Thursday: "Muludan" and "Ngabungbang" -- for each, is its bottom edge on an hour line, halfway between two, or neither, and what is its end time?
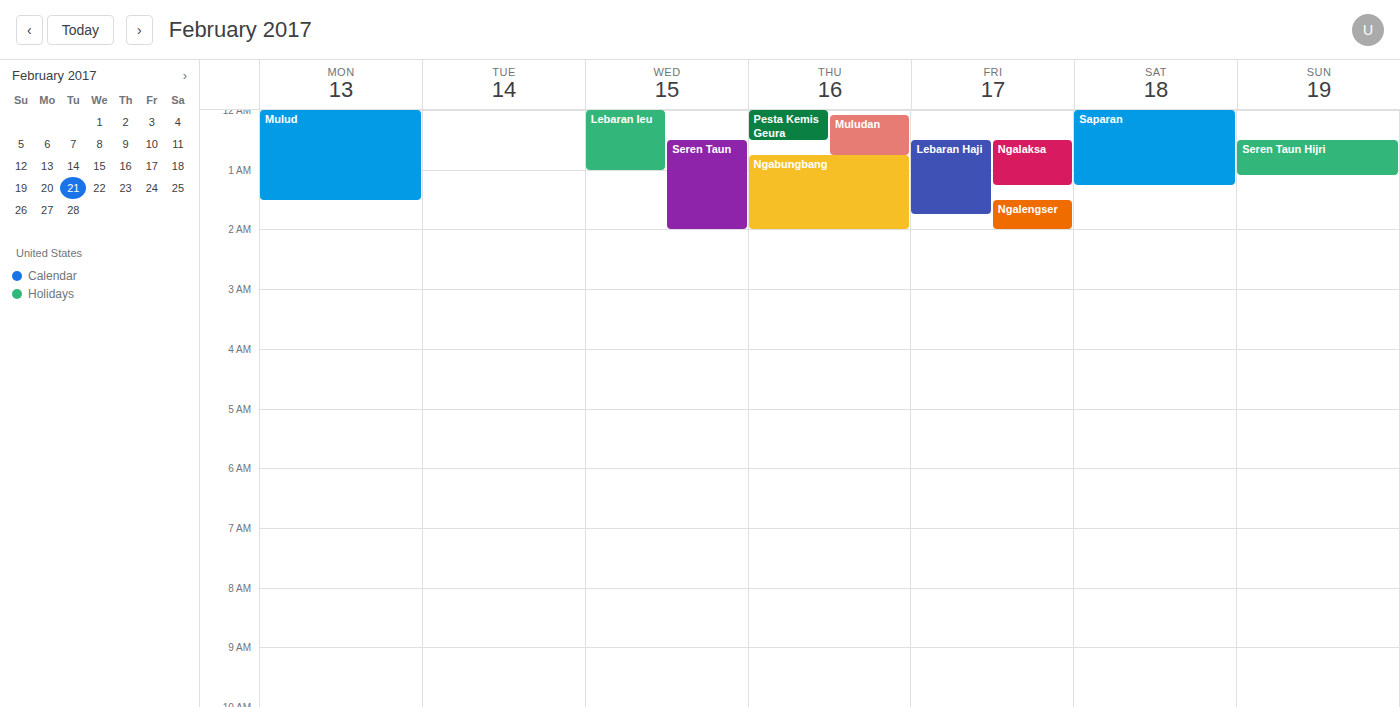
"Muludan": 12:45 AM, neither: three quarters of the way from the 12 AM line to the 1 AM line. "Ngabungbang": 2:00 AM, exactly on the 2 AM line.